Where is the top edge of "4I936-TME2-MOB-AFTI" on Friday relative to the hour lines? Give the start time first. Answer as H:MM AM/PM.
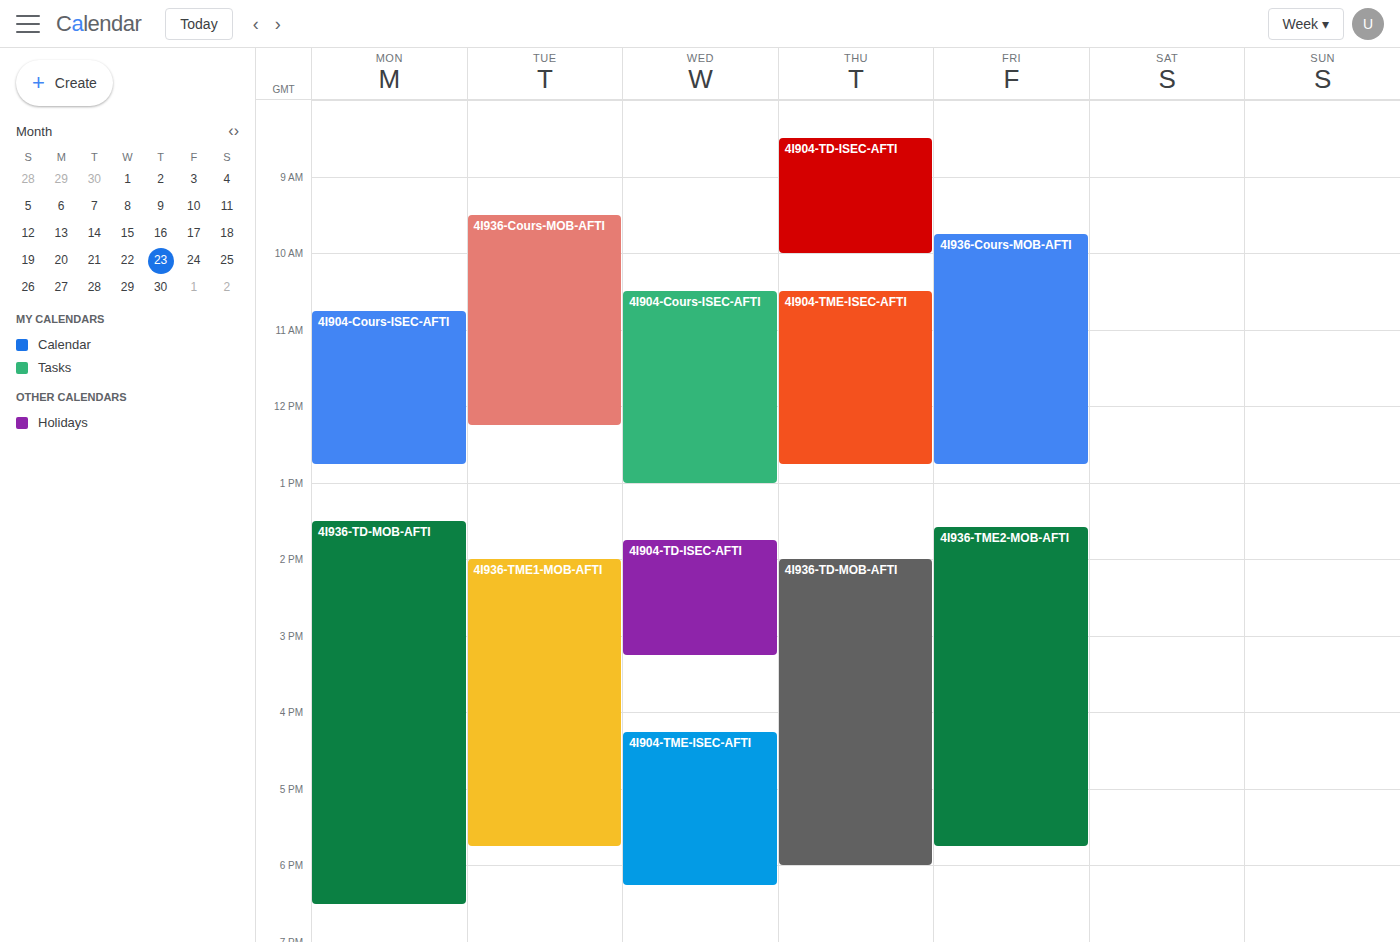
1:35 PM -- neither: 35 minutes below the 1 PM line and 25 minutes above the 2 PM line.